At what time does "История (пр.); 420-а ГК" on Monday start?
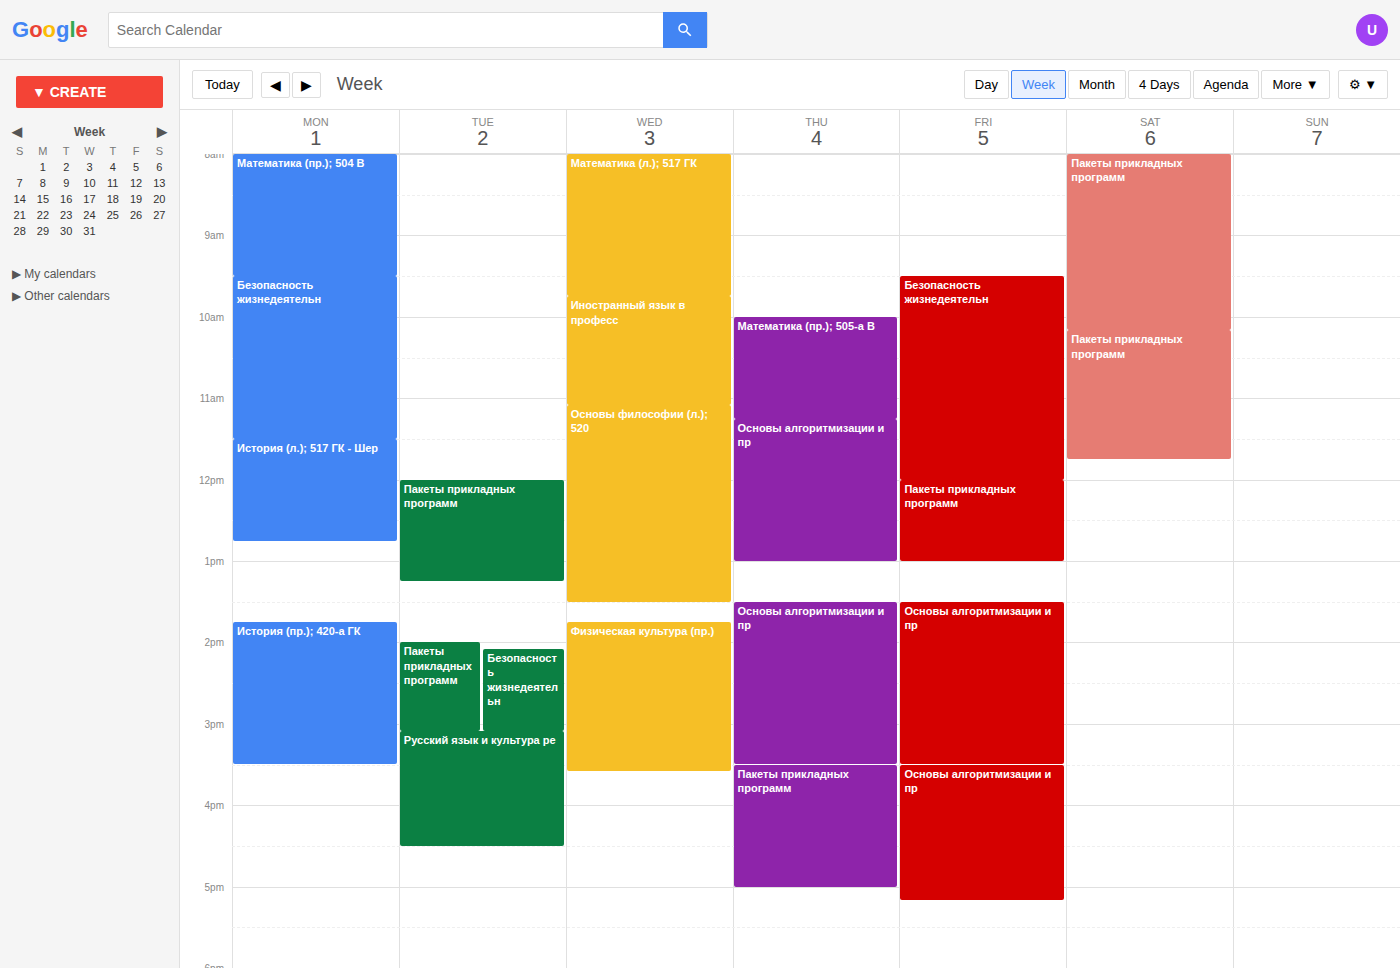
1:45 PM